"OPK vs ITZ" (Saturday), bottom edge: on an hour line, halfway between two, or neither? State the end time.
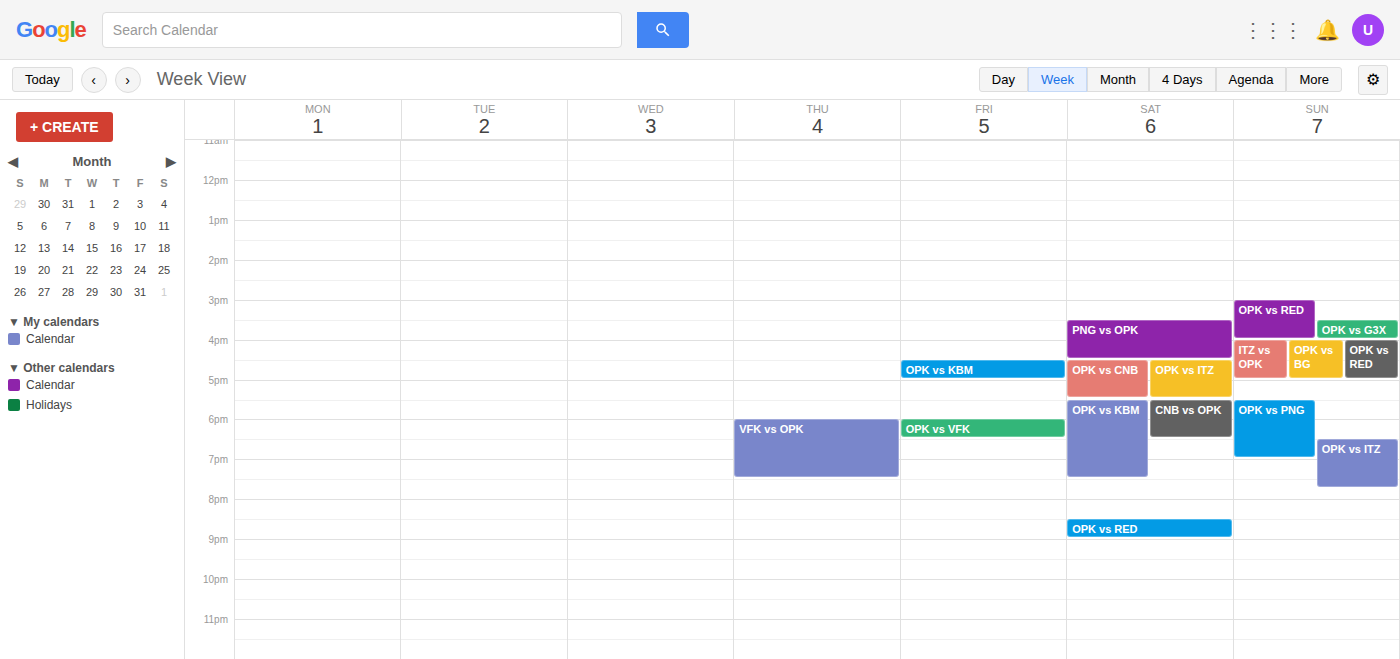
5:30 PM -- halfway between the 5 PM and 6 PM lines.